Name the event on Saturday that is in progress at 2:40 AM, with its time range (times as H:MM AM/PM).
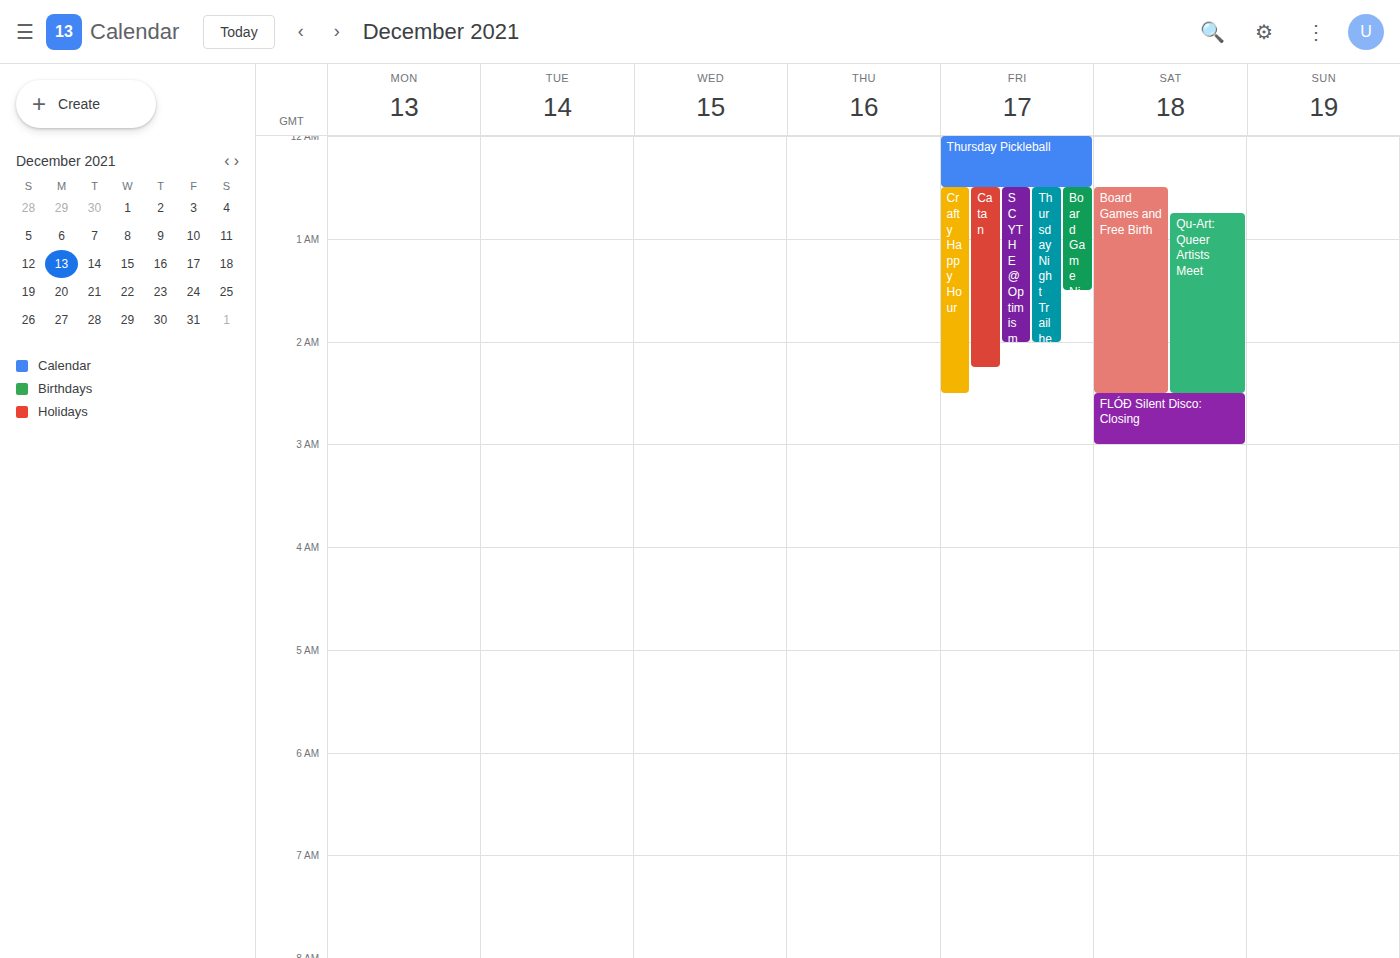
"FLÓÐ Silent Disco: Closing", 2:30 AM to 3:00 AM